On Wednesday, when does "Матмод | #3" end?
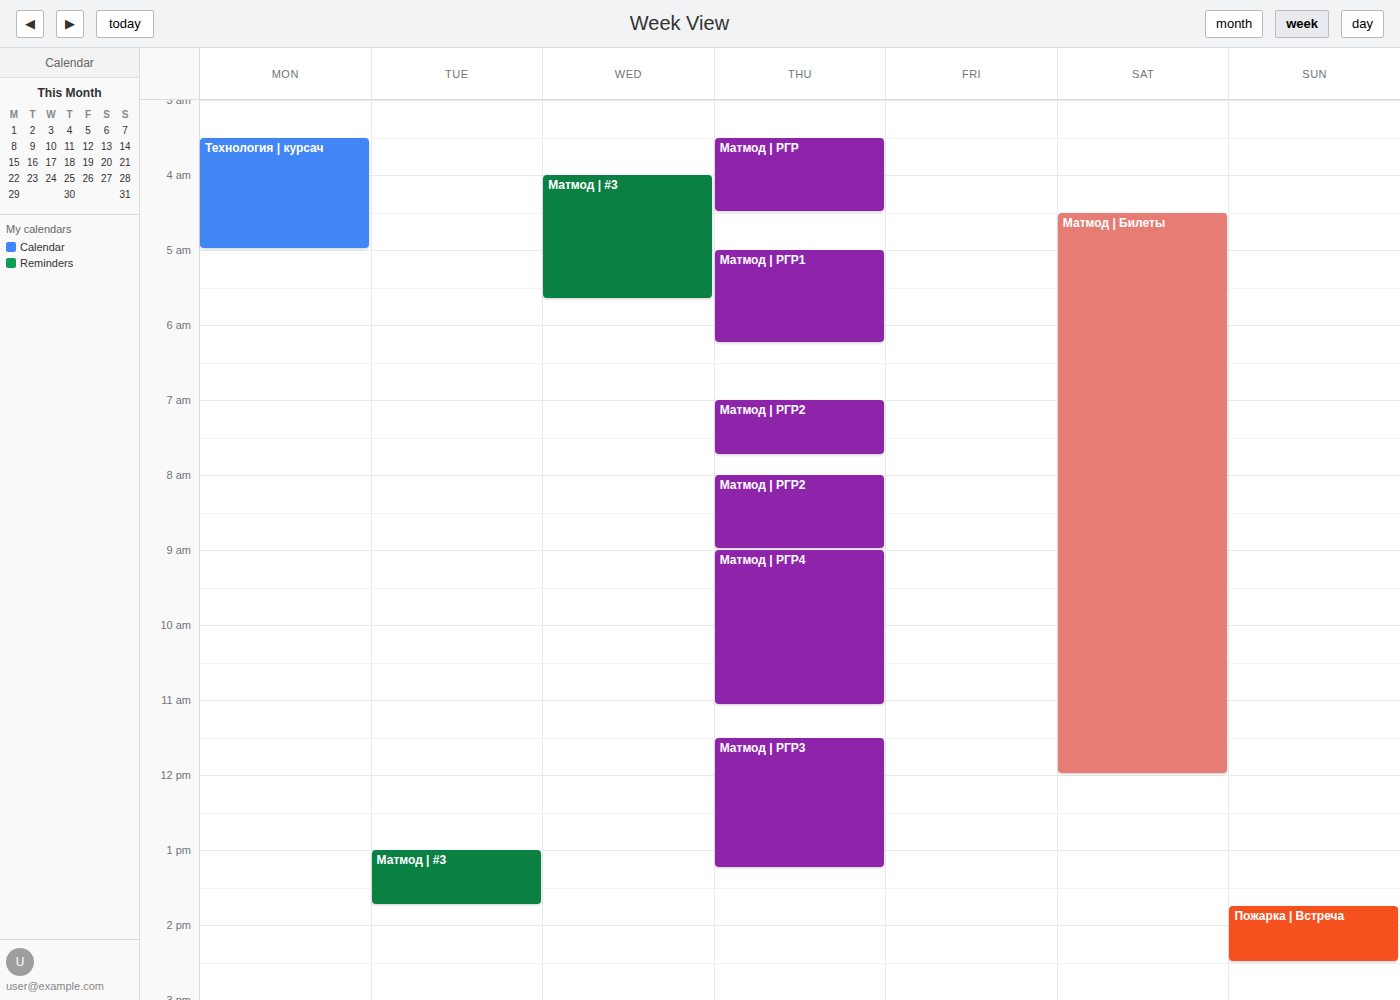
5:40 AM